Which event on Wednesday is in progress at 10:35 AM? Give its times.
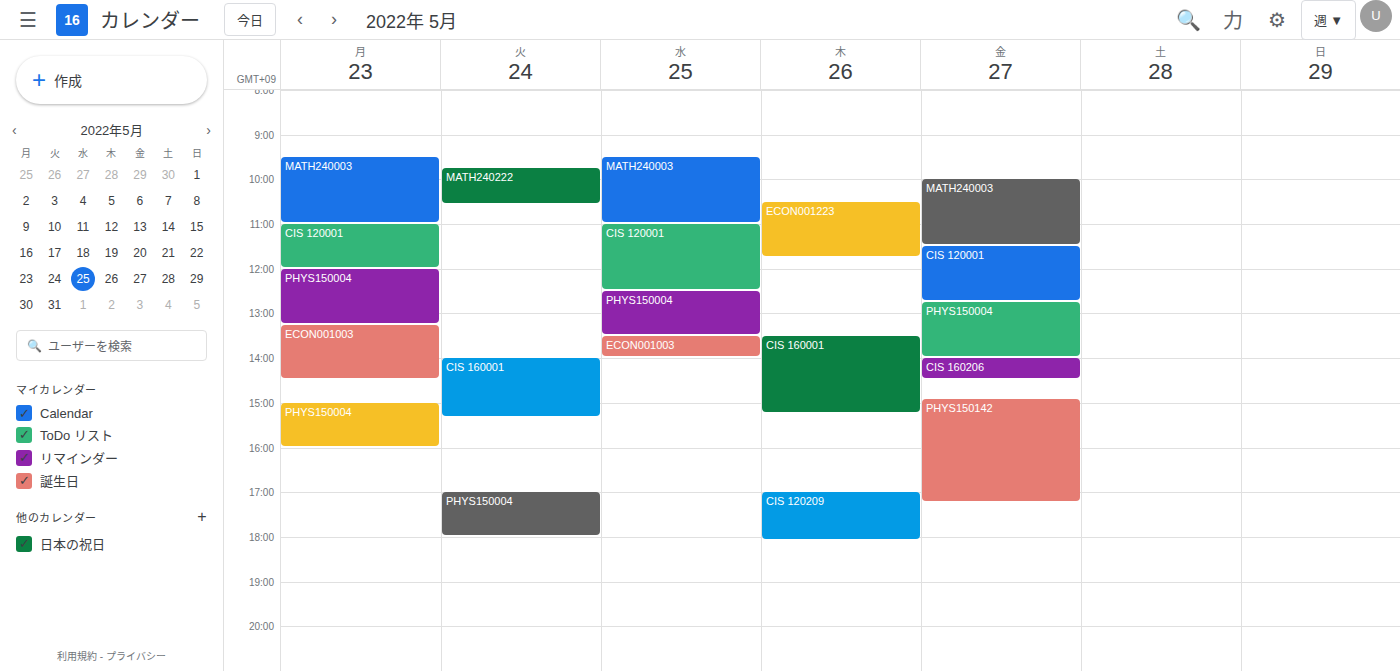
"MATH240003", 9:30 AM to 11:00 AM